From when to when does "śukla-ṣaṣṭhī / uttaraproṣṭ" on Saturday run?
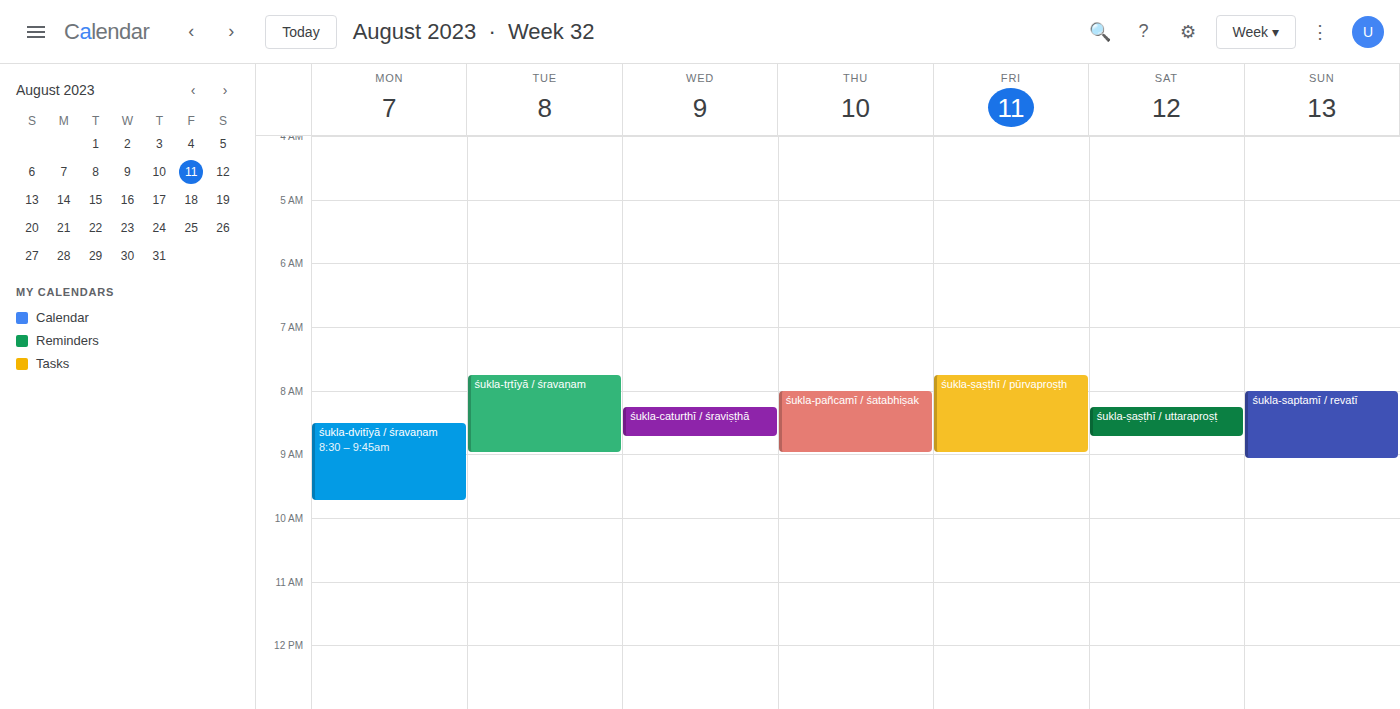
8:15 AM to 8:45 AM